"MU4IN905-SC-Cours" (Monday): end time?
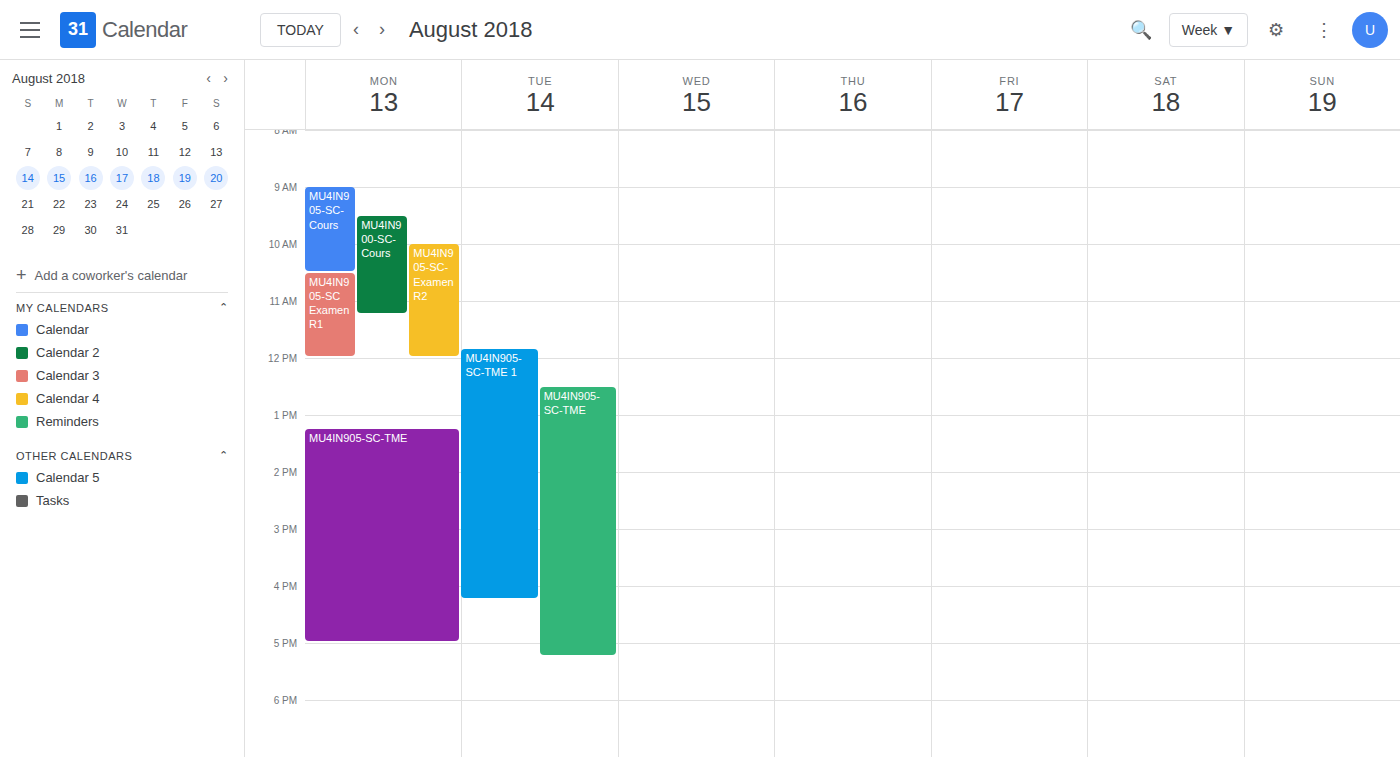
10:30 AM